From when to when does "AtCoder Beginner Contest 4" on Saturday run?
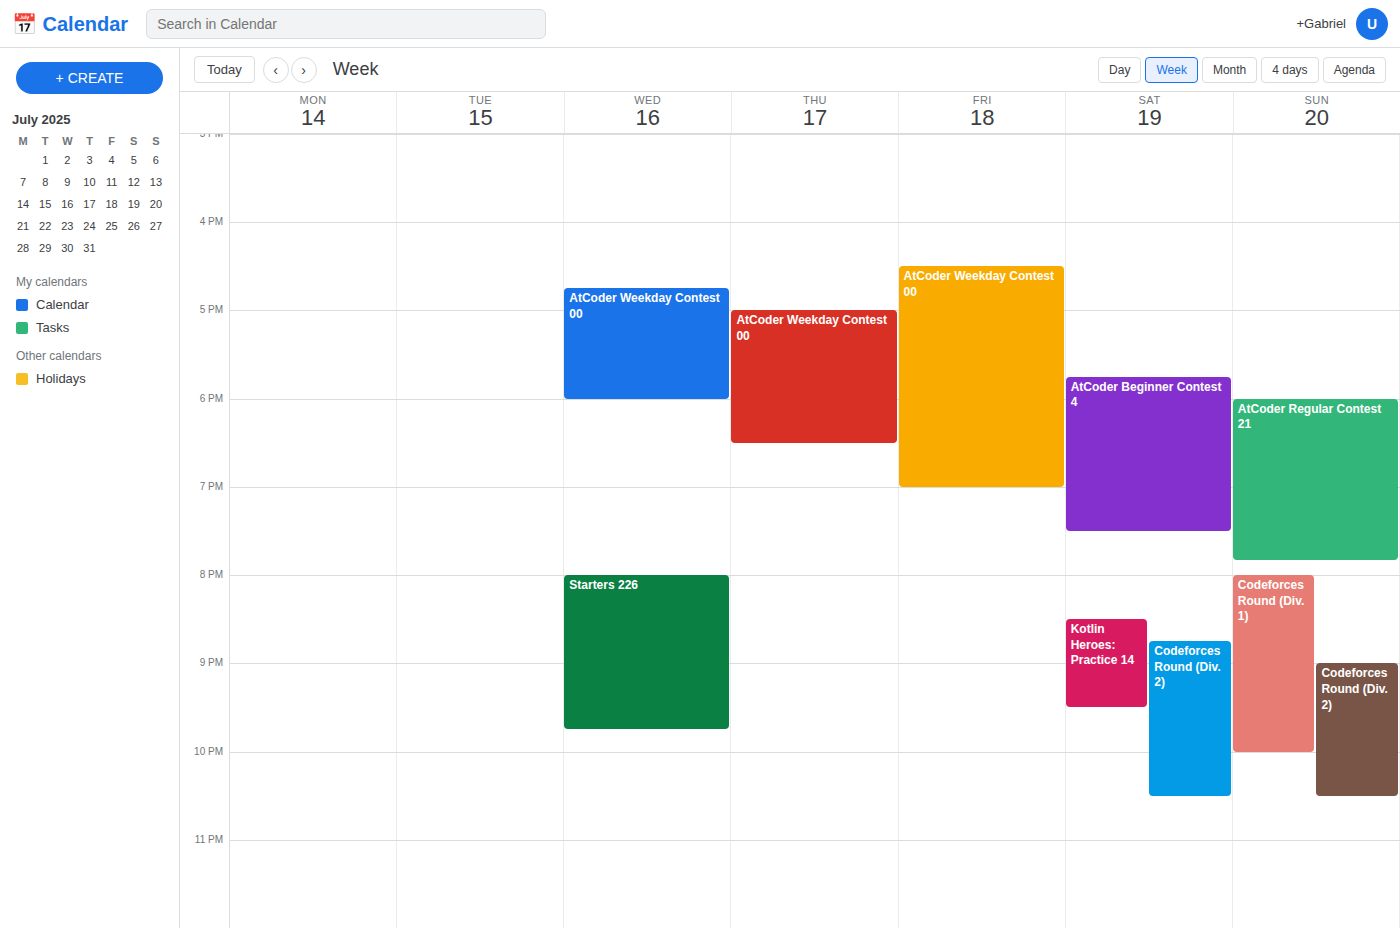
5:45 PM to 7:30 PM